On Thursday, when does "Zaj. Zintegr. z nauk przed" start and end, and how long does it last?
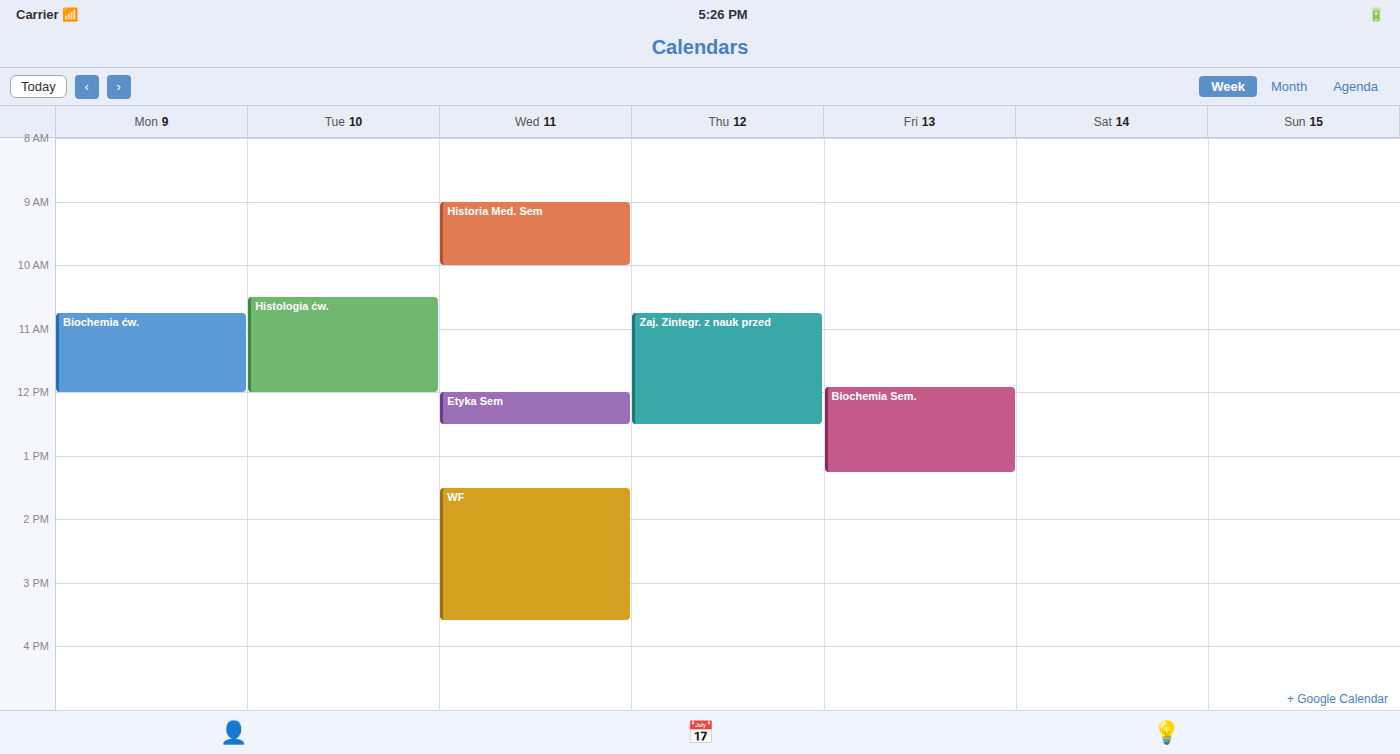
10:45 AM to 12:30 PM, 1 hour 45 minutes